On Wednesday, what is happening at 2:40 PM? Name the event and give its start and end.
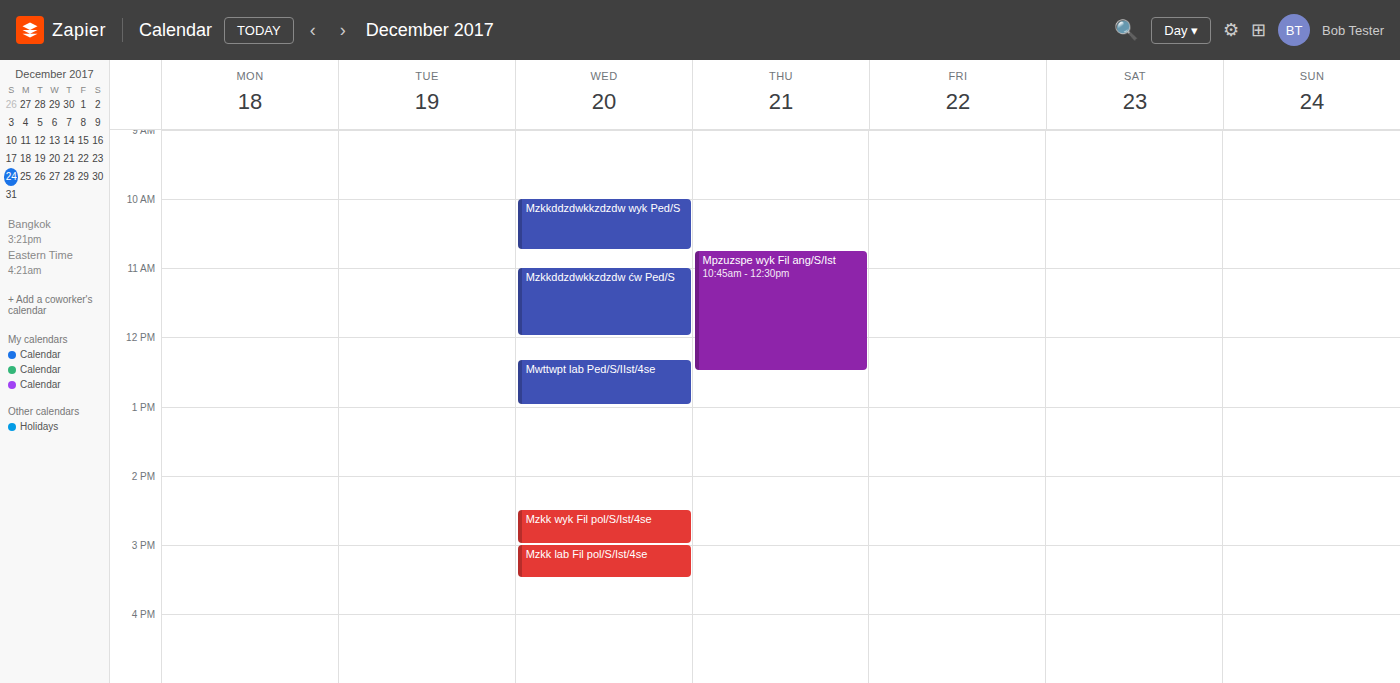
"Mzkk wyk Fil pol/S/Ist/4se", 2:30 PM to 3:00 PM